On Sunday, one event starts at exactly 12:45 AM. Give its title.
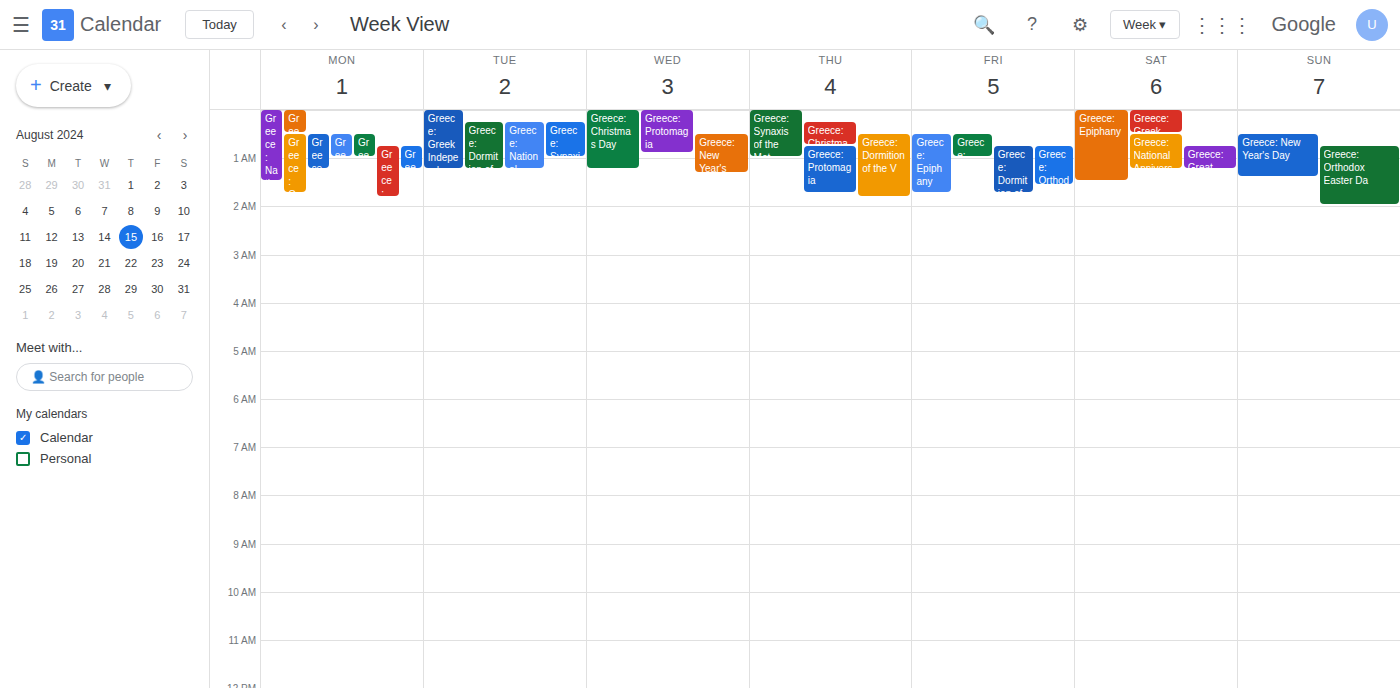
"Greece: Orthodox Easter Da"